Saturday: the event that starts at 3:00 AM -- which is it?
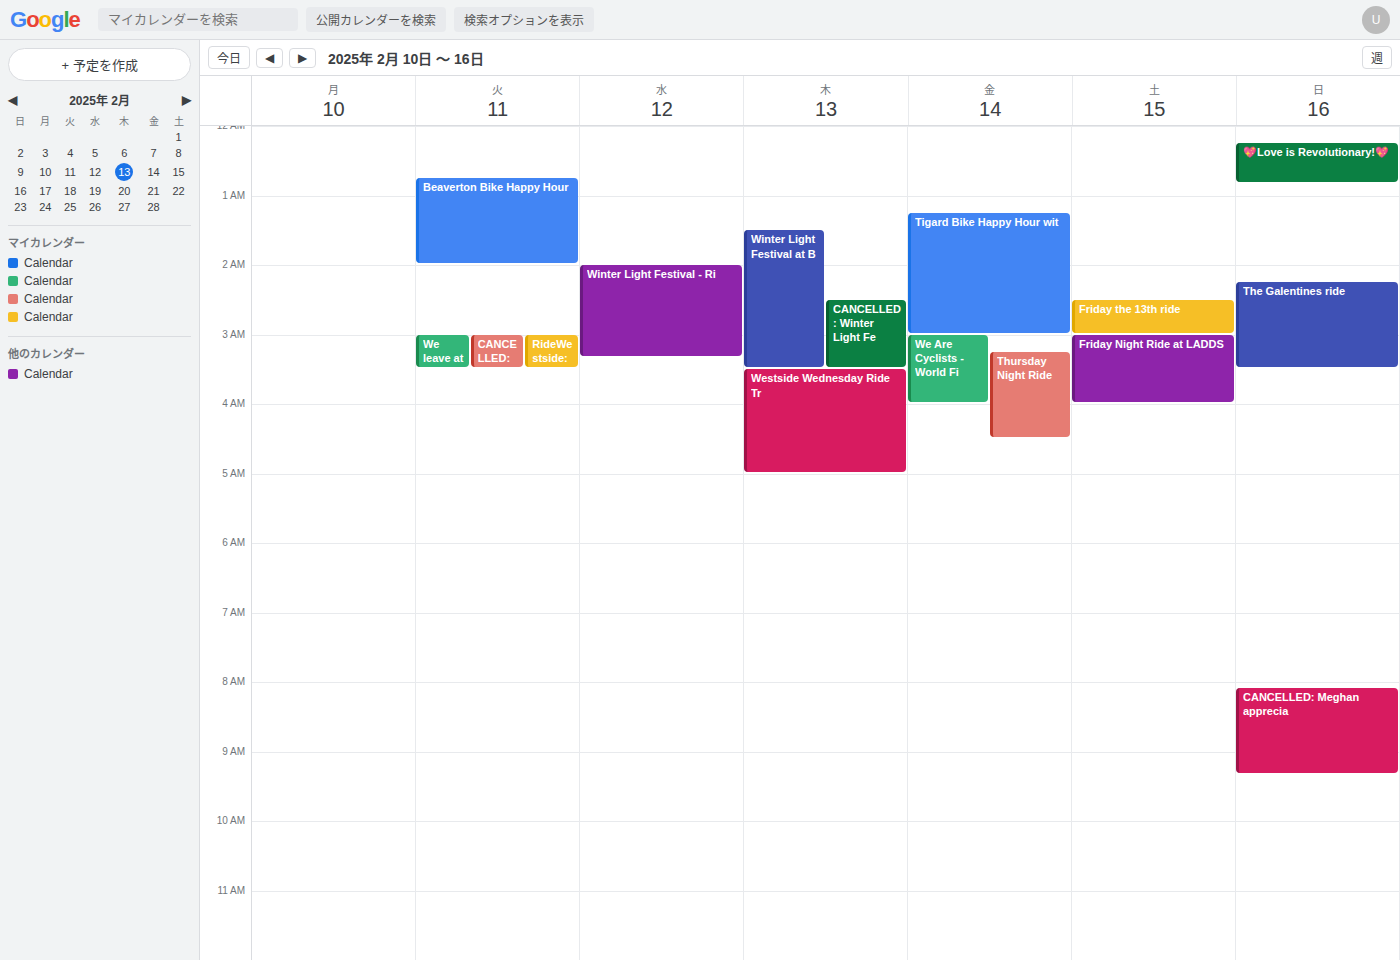
"Friday Night Ride at LADDS"